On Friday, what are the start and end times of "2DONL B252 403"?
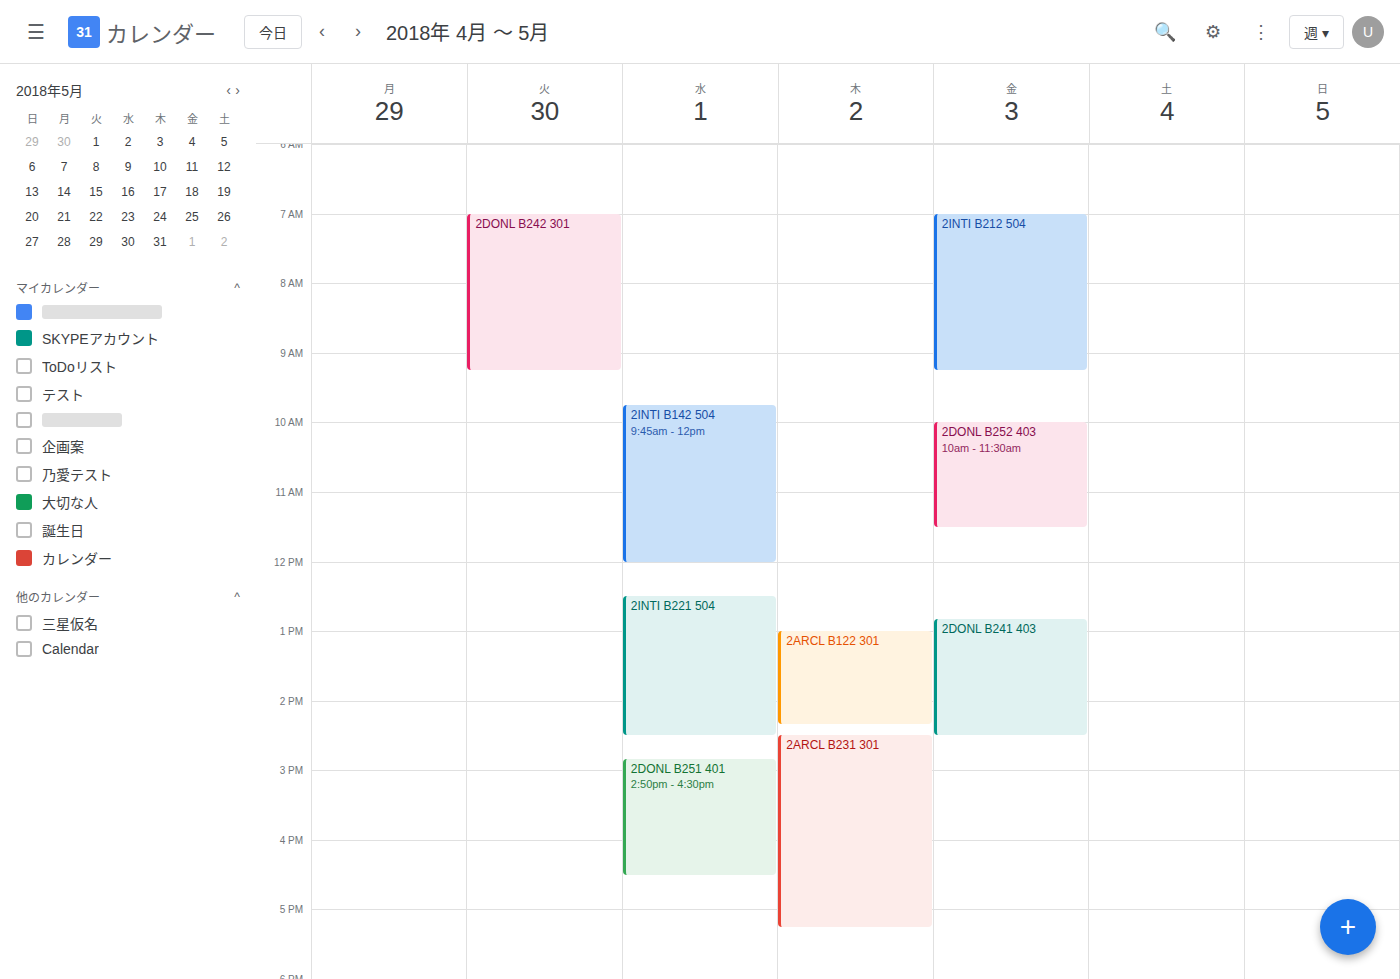
10:00 AM to 11:30 AM